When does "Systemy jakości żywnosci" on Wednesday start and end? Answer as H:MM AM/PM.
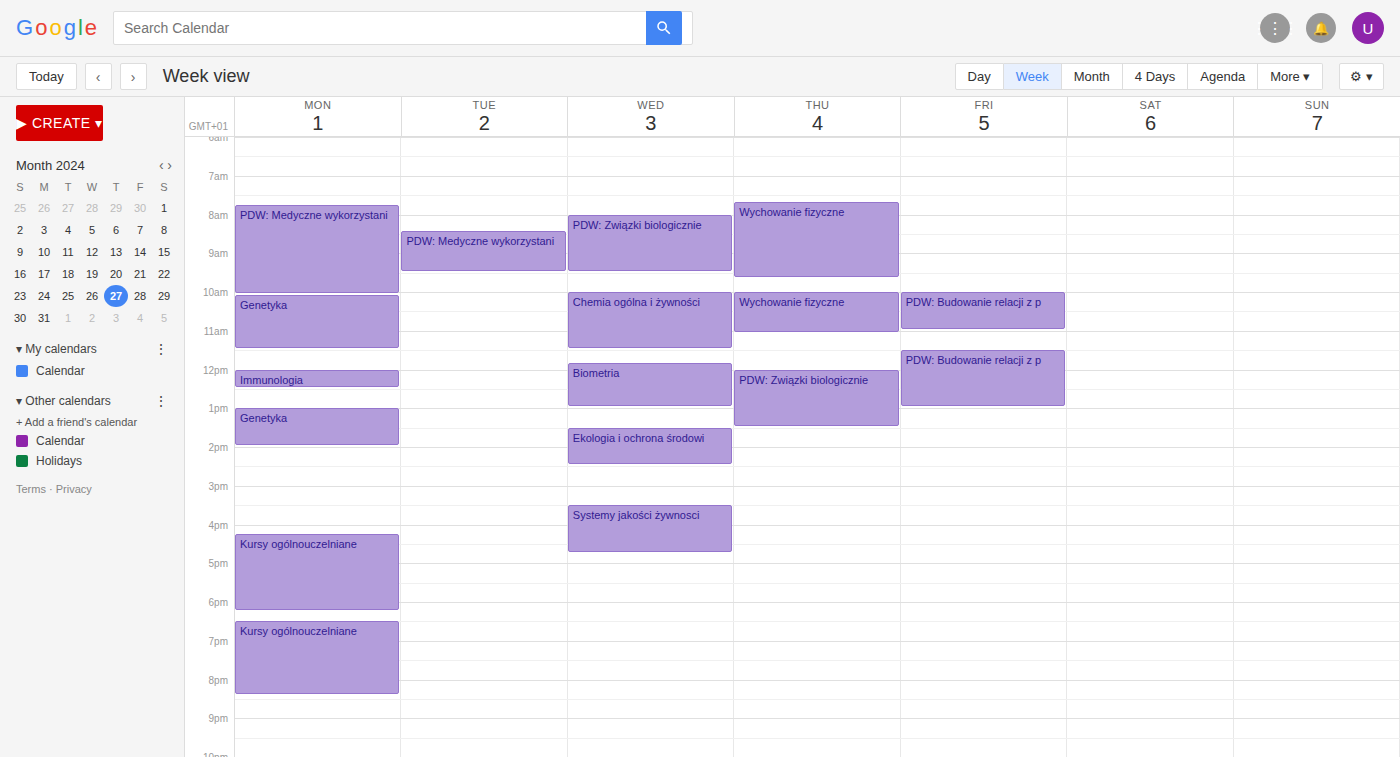
3:30 PM to 4:45 PM